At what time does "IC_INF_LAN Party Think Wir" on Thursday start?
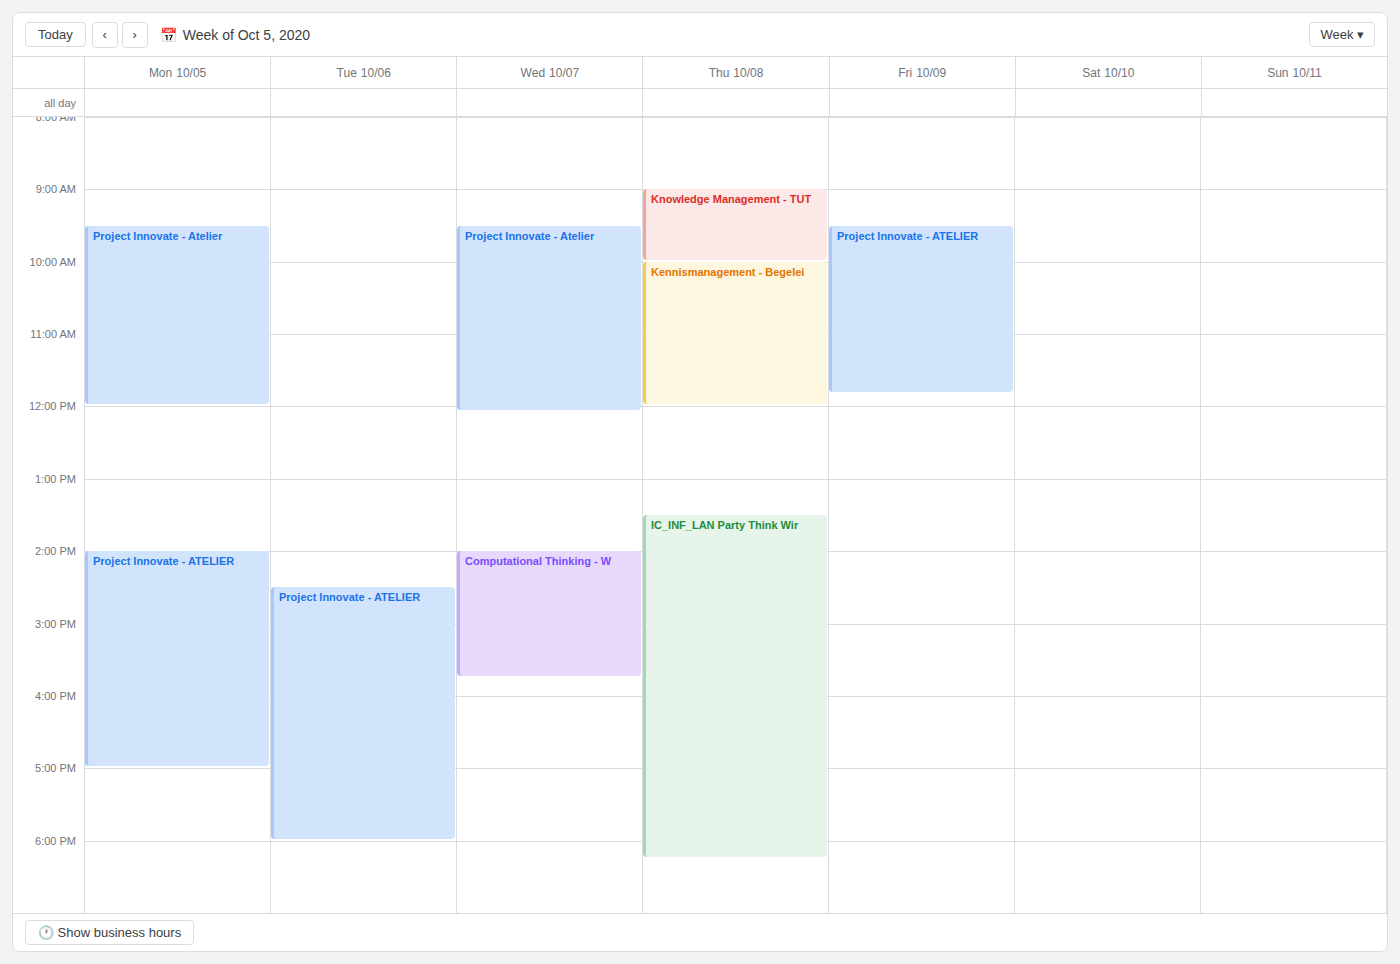
1:30 PM